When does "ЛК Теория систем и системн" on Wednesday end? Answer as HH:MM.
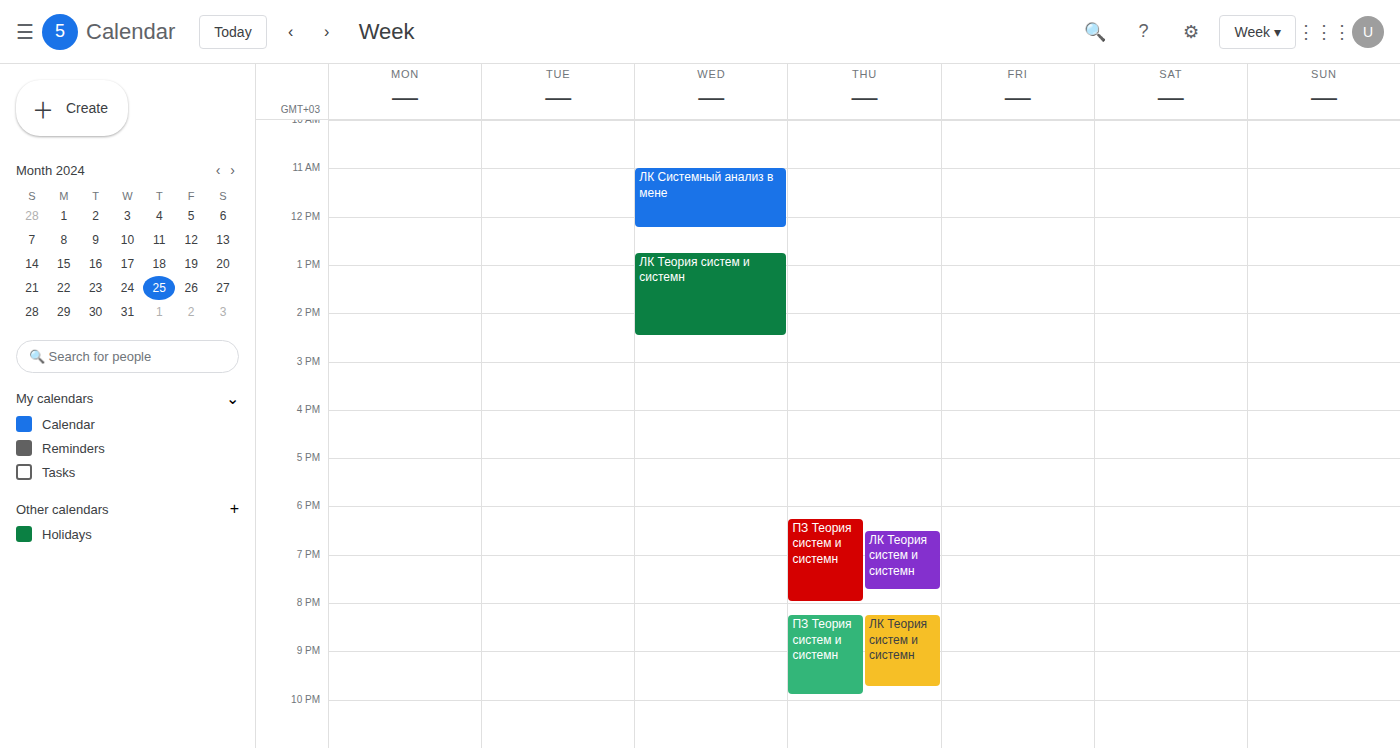
14:30